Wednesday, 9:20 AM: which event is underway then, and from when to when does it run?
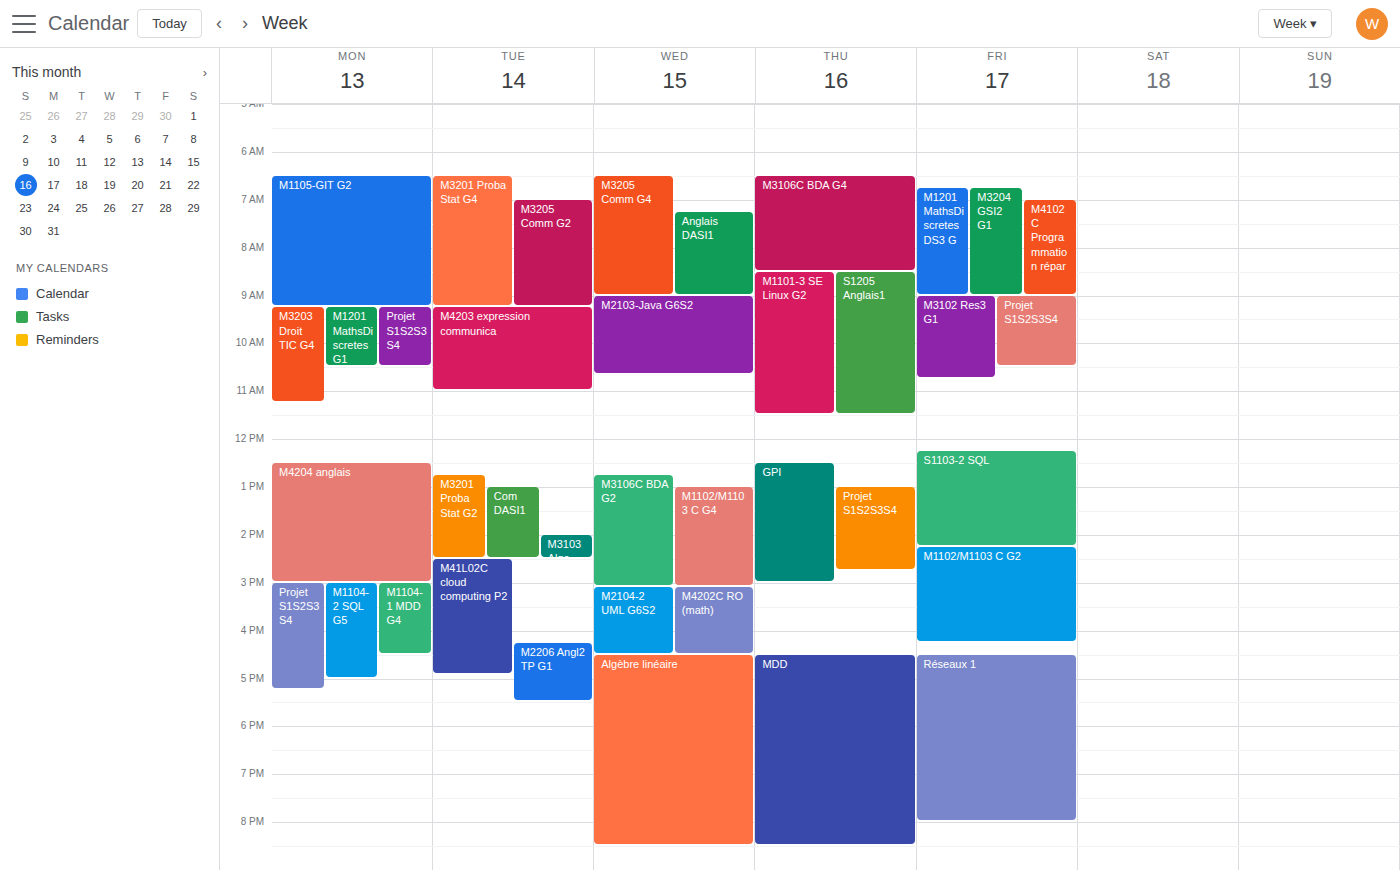
"M2103-Java G6S2", 9:00 AM to 10:40 AM